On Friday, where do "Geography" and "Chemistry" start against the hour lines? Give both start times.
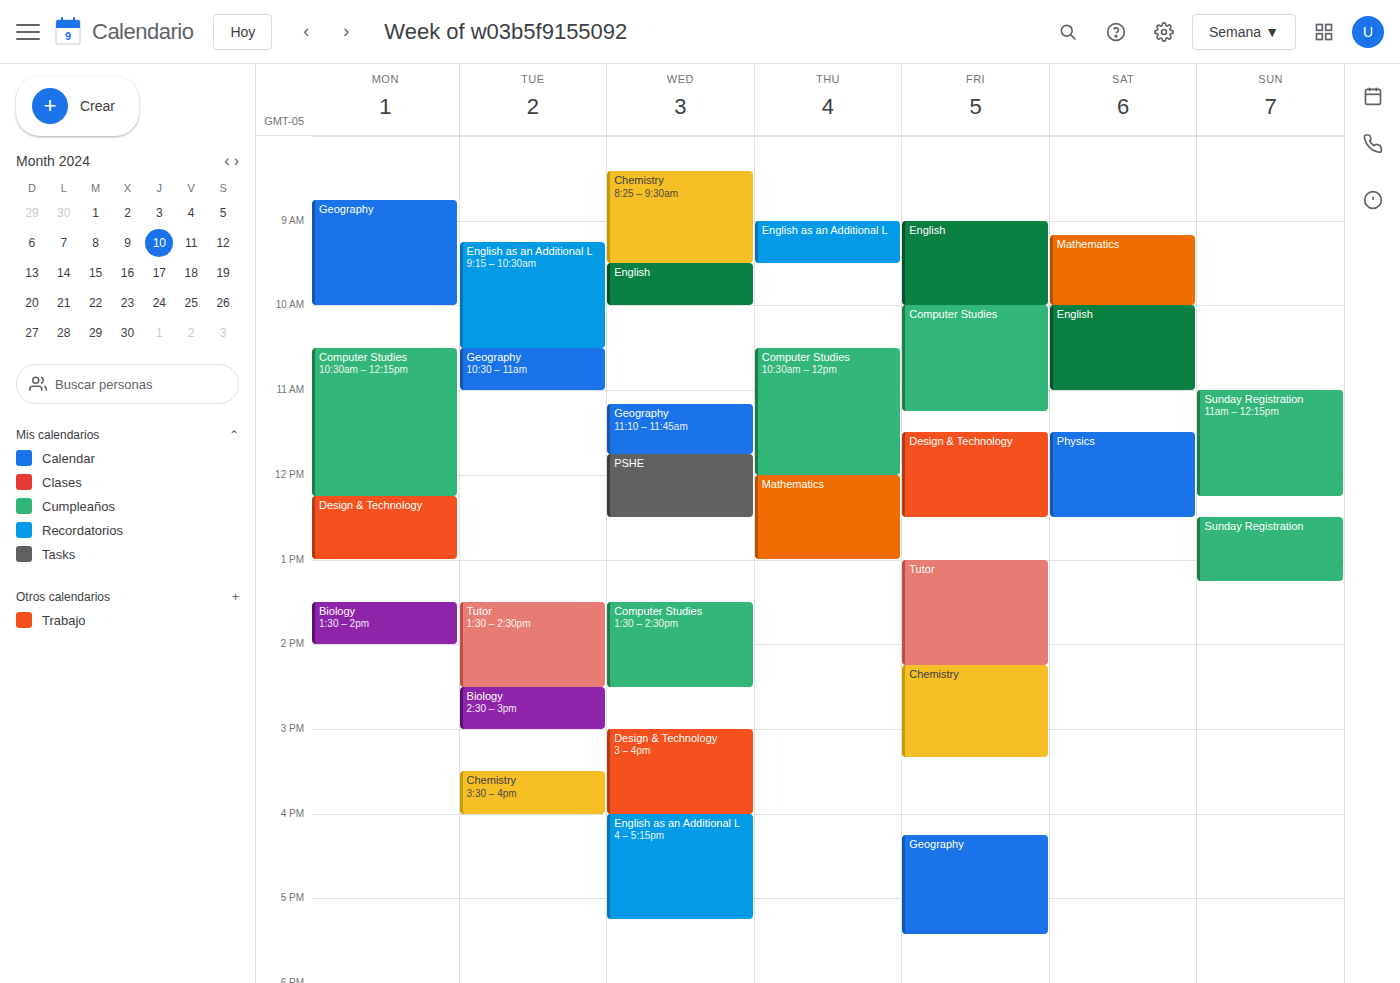
"Geography": 4:15 PM, neither: a quarter of the way from the 4 PM line to the 5 PM line. "Chemistry": 2:15 PM, neither: a quarter of the way from the 2 PM line to the 3 PM line.